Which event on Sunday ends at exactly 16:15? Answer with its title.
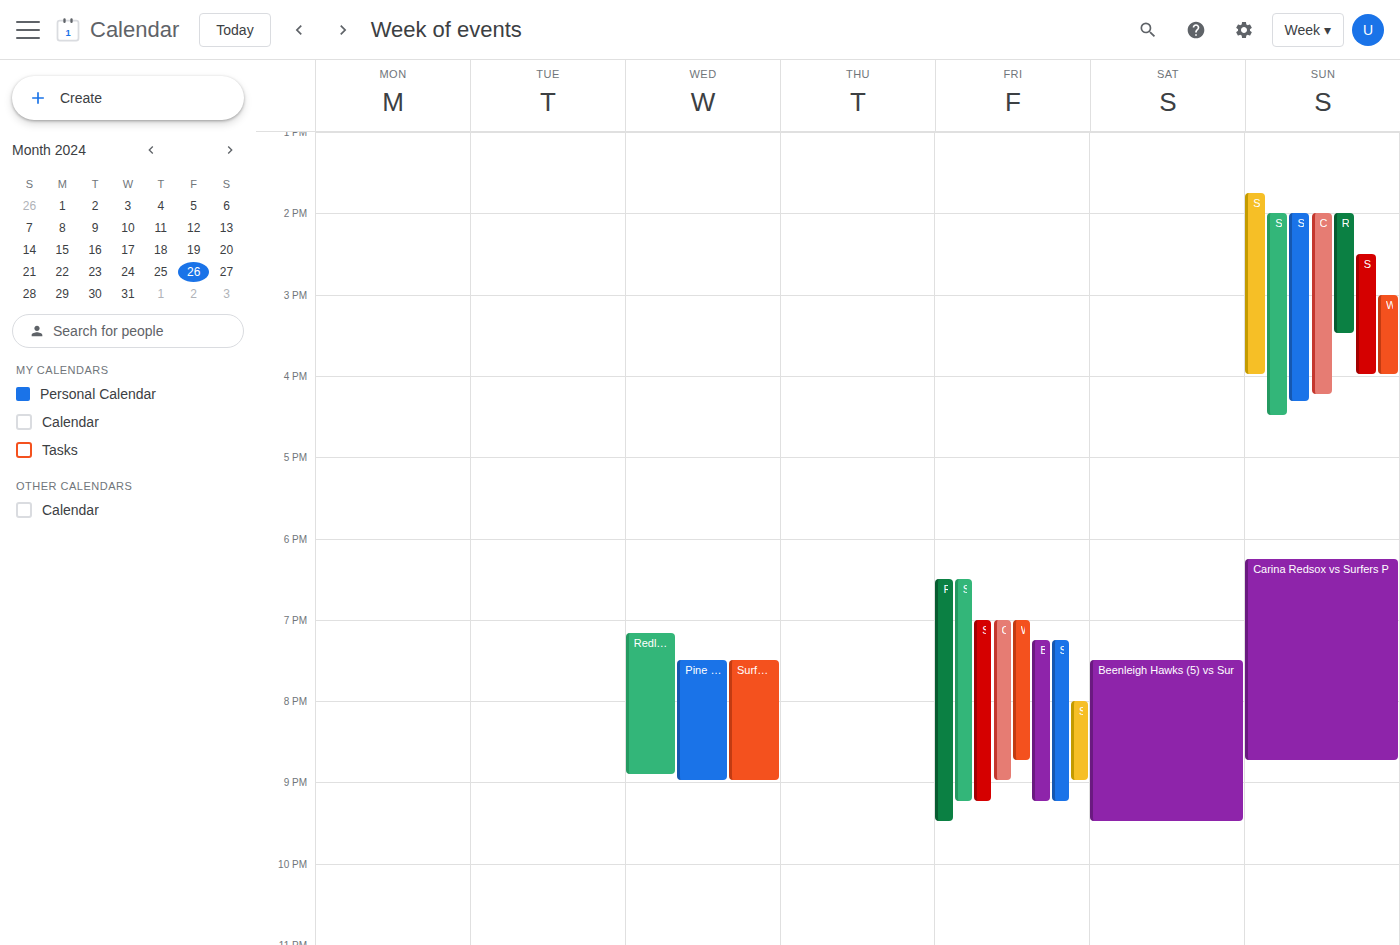
"Coomera Cubs vs Surfers Pa"